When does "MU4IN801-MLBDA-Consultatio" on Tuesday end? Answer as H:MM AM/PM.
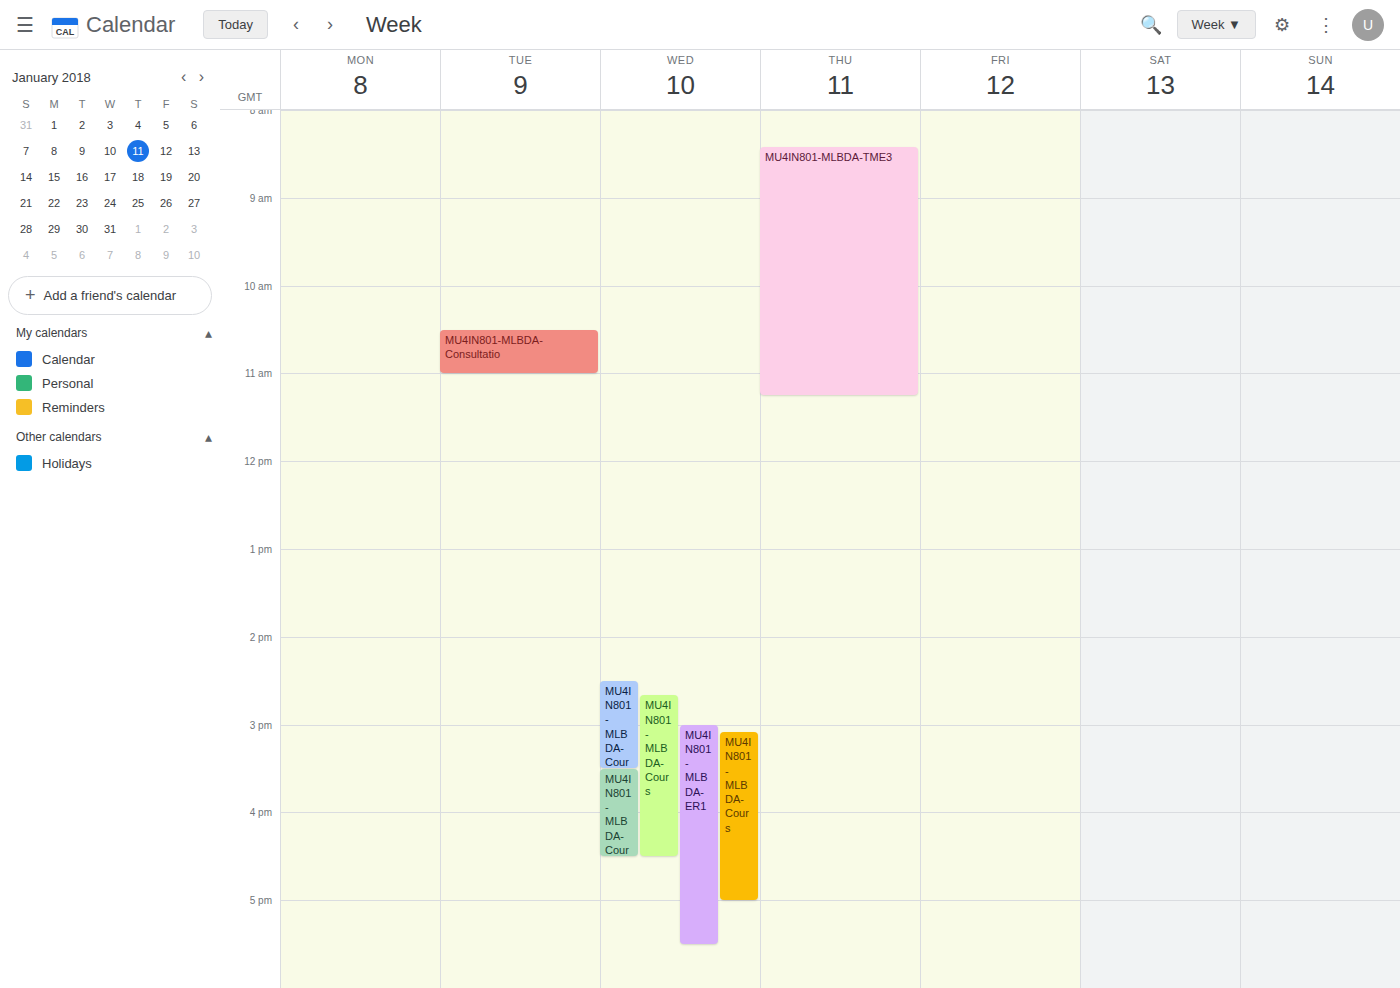
11:00 AM